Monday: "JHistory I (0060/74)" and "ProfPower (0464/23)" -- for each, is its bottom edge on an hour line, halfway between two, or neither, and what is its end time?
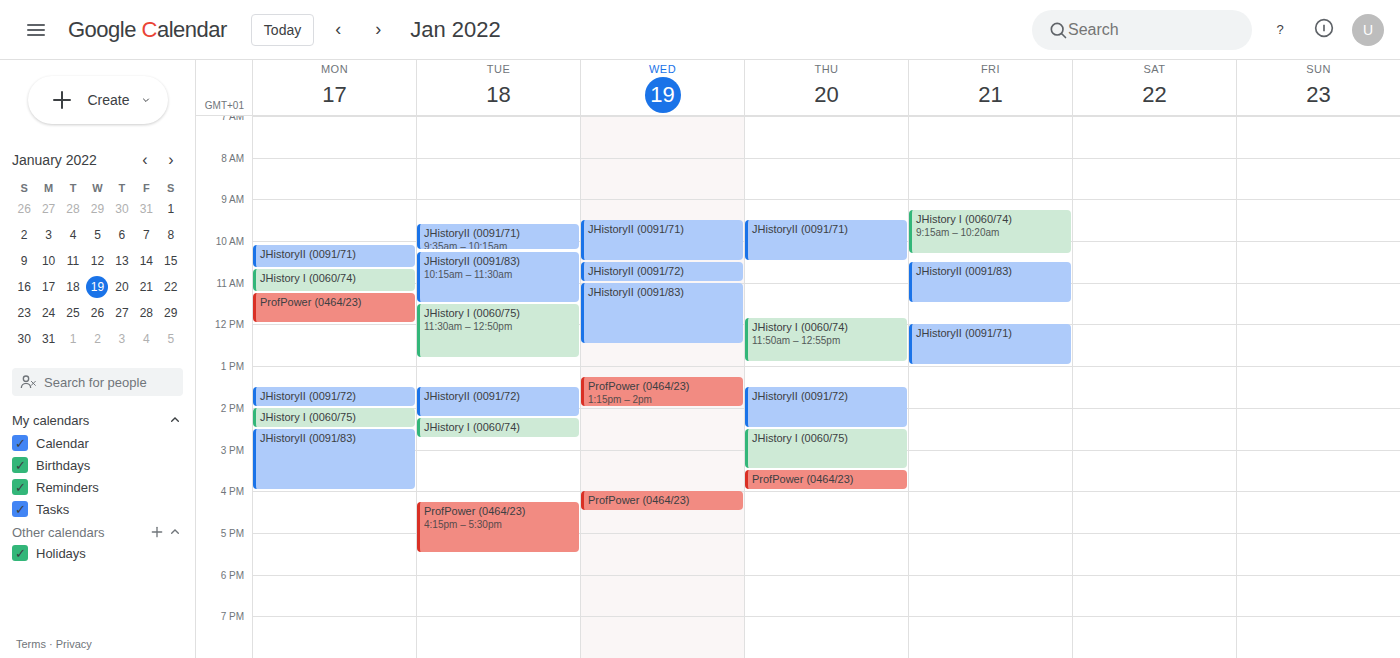
"JHistory I (0060/74)": 11:15 AM, neither: a quarter of the way from the 11 AM line to the 12 PM line. "ProfPower (0464/23)": 12:00 PM, exactly on the 12 PM line.